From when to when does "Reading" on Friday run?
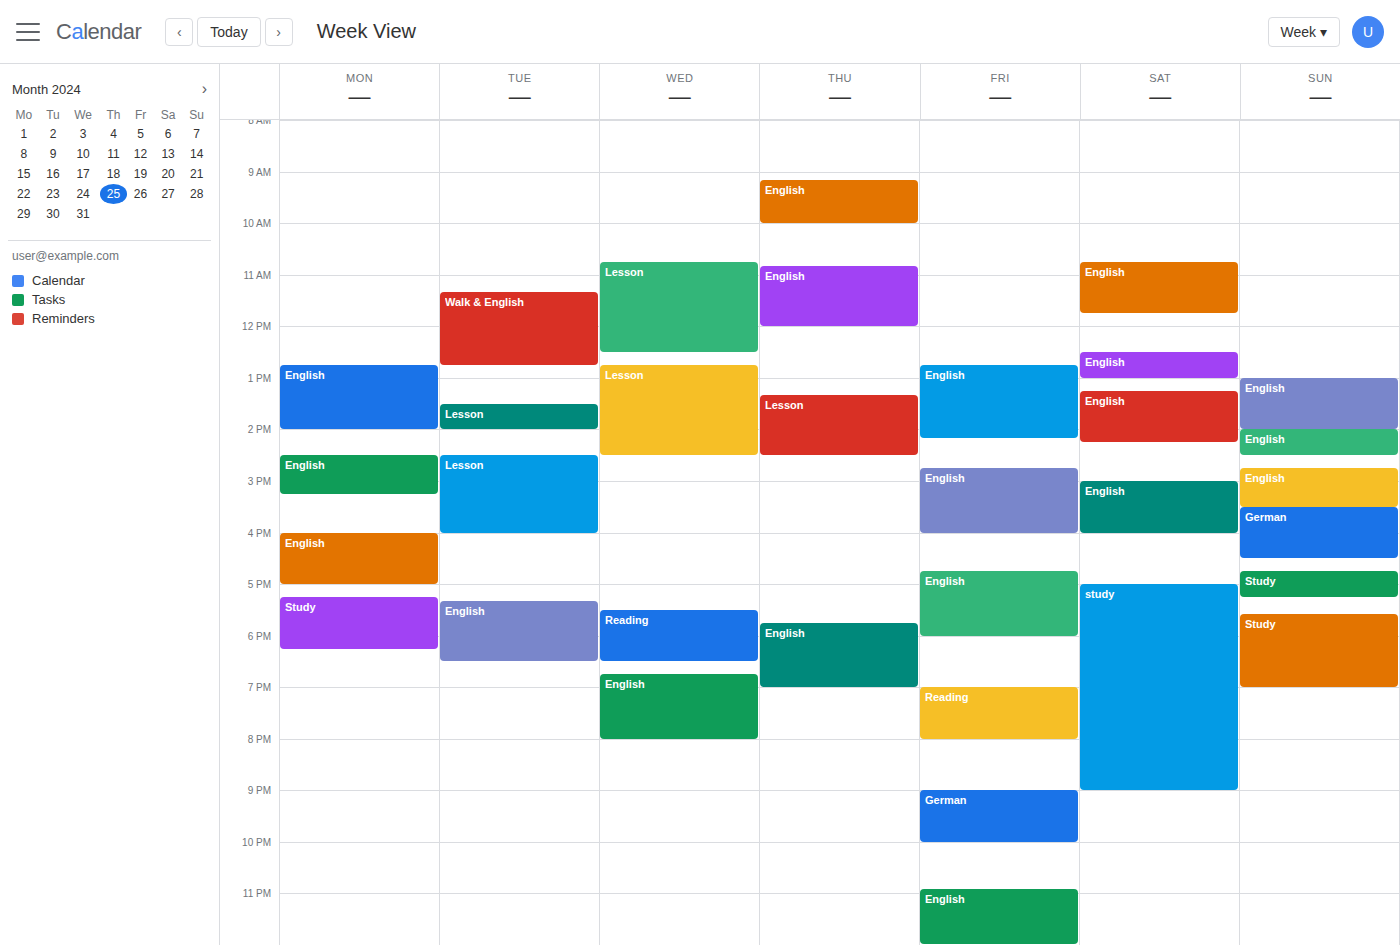
7:00 PM to 8:00 PM